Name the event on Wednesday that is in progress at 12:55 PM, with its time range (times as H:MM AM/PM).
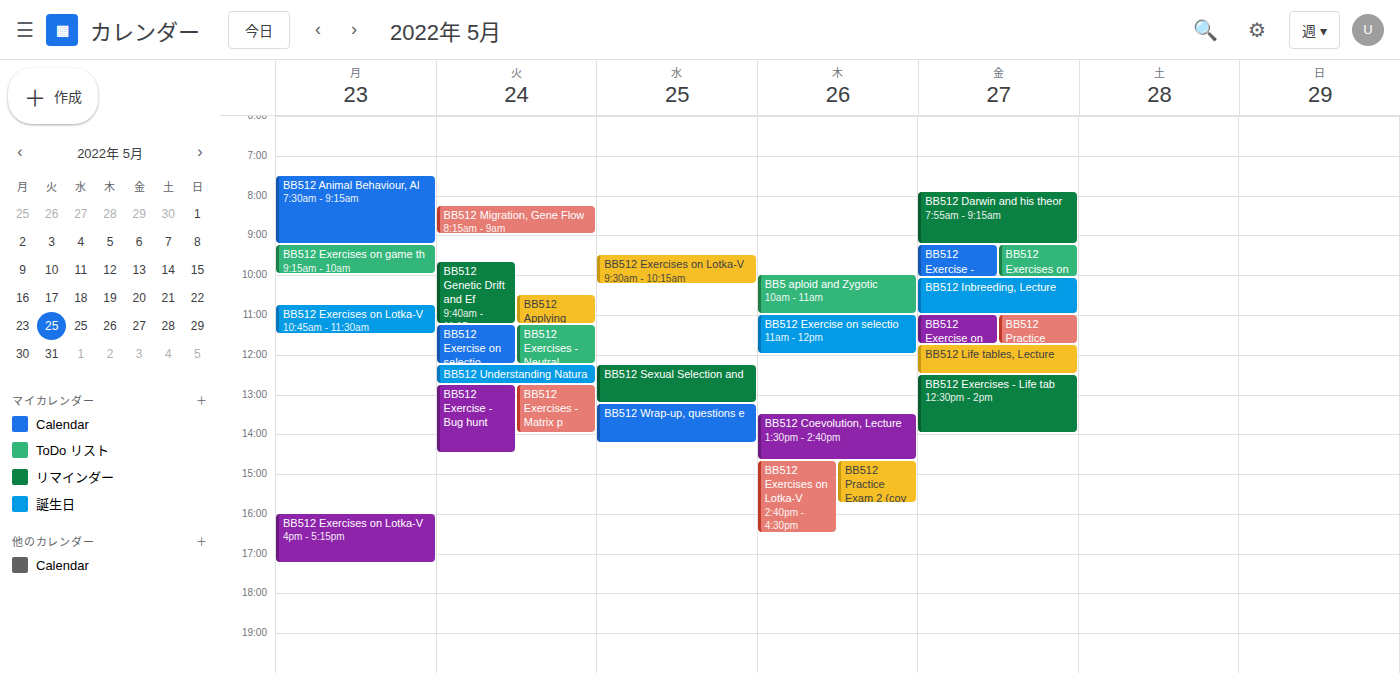
"BB512 Sexual Selection and", 12:15 PM to 1:15 PM